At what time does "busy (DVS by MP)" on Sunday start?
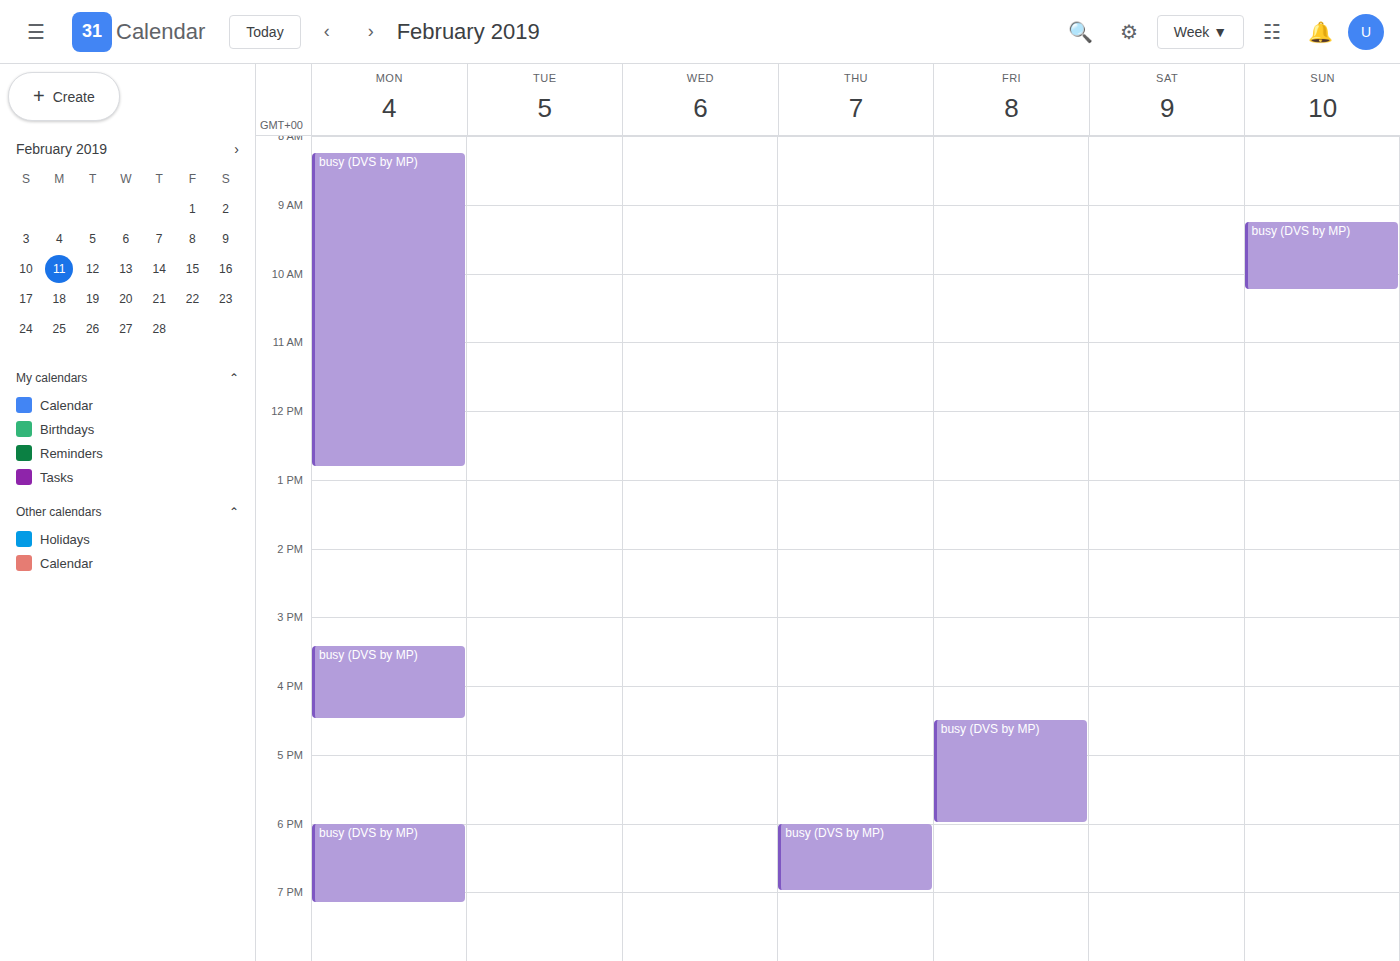
9:15 AM